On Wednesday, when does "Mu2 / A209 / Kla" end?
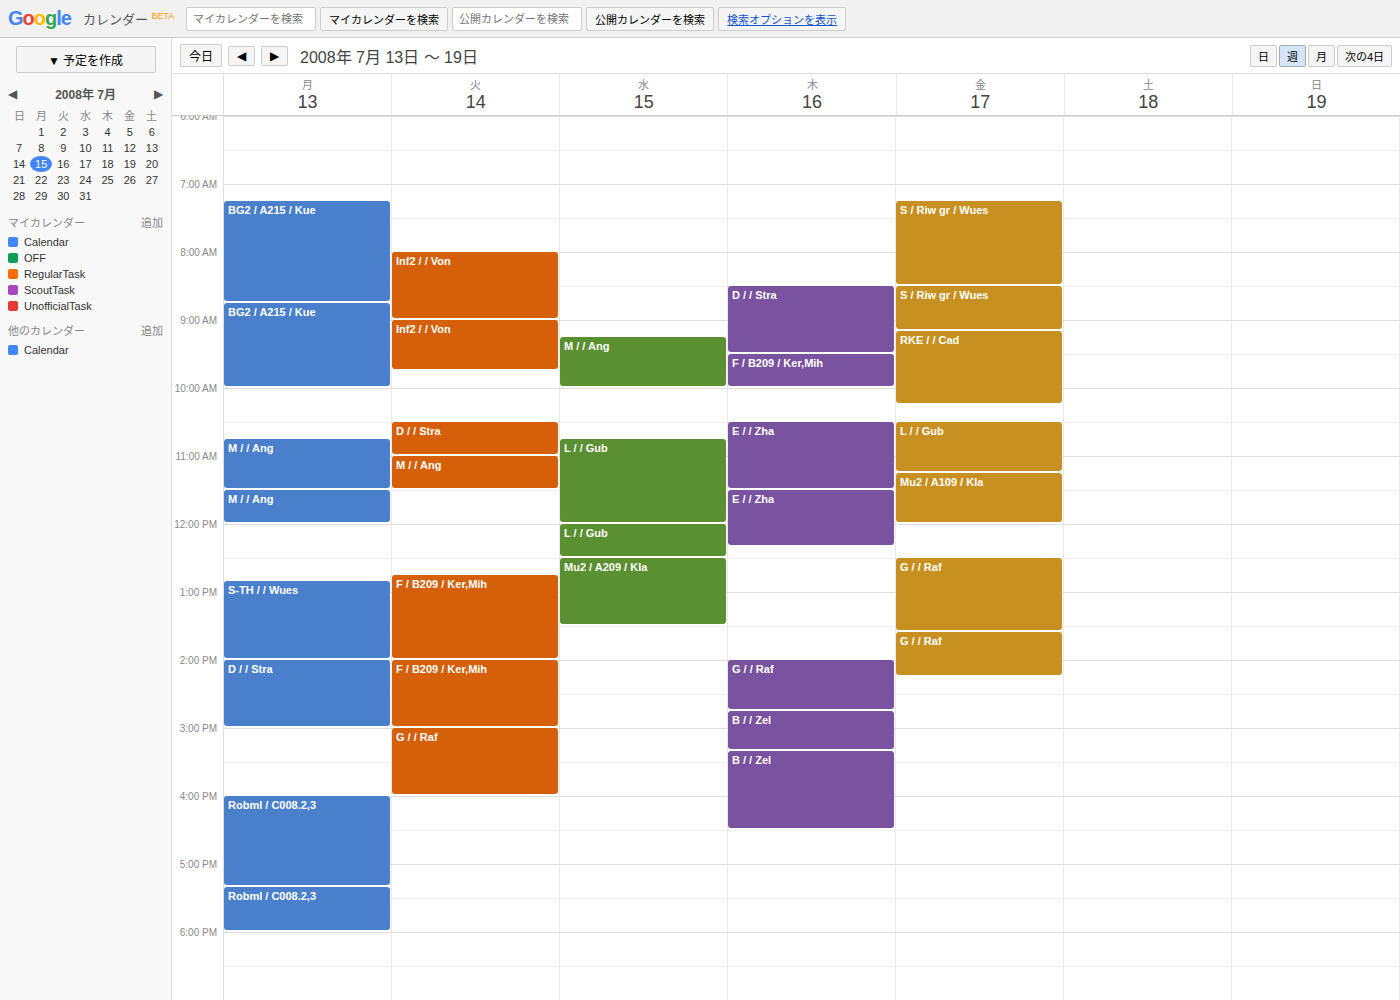
13:30